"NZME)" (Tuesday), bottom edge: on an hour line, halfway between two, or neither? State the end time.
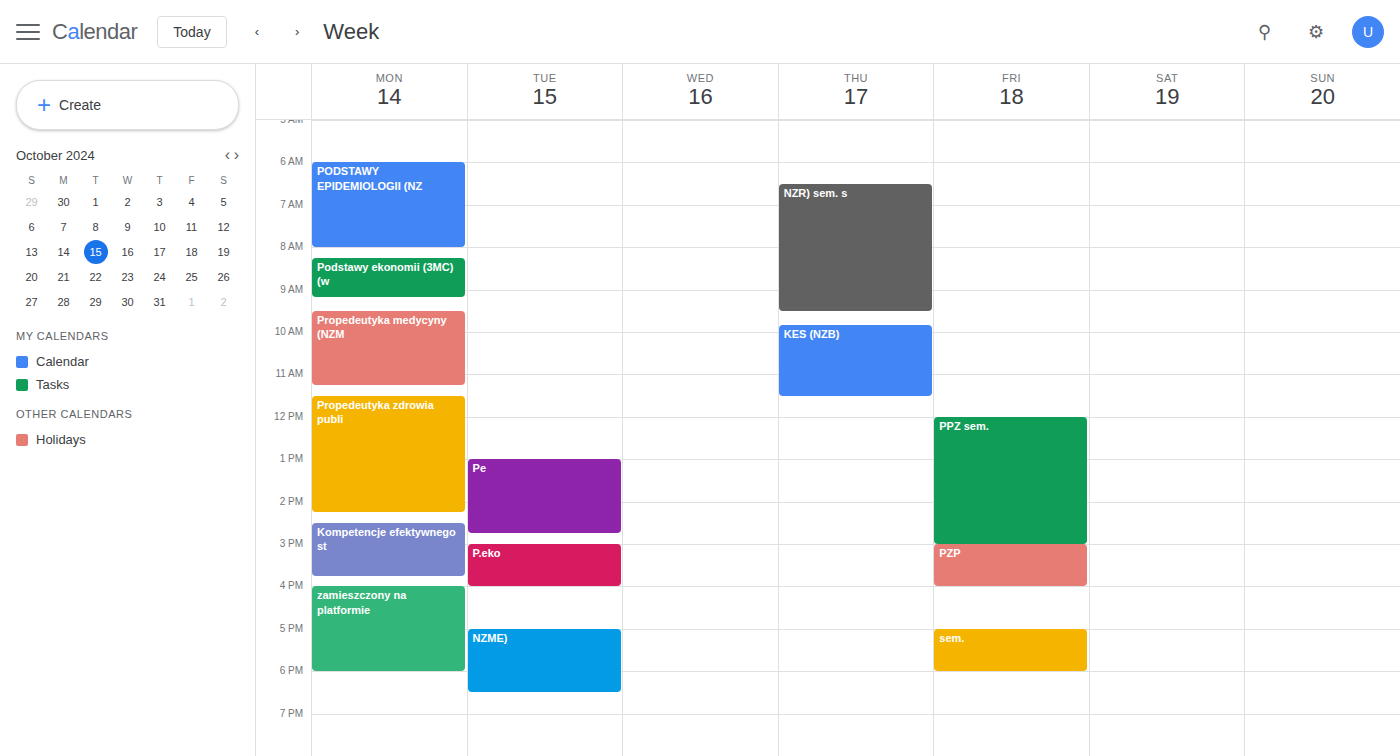
6:30 PM -- halfway between the 6 PM and 7 PM lines.